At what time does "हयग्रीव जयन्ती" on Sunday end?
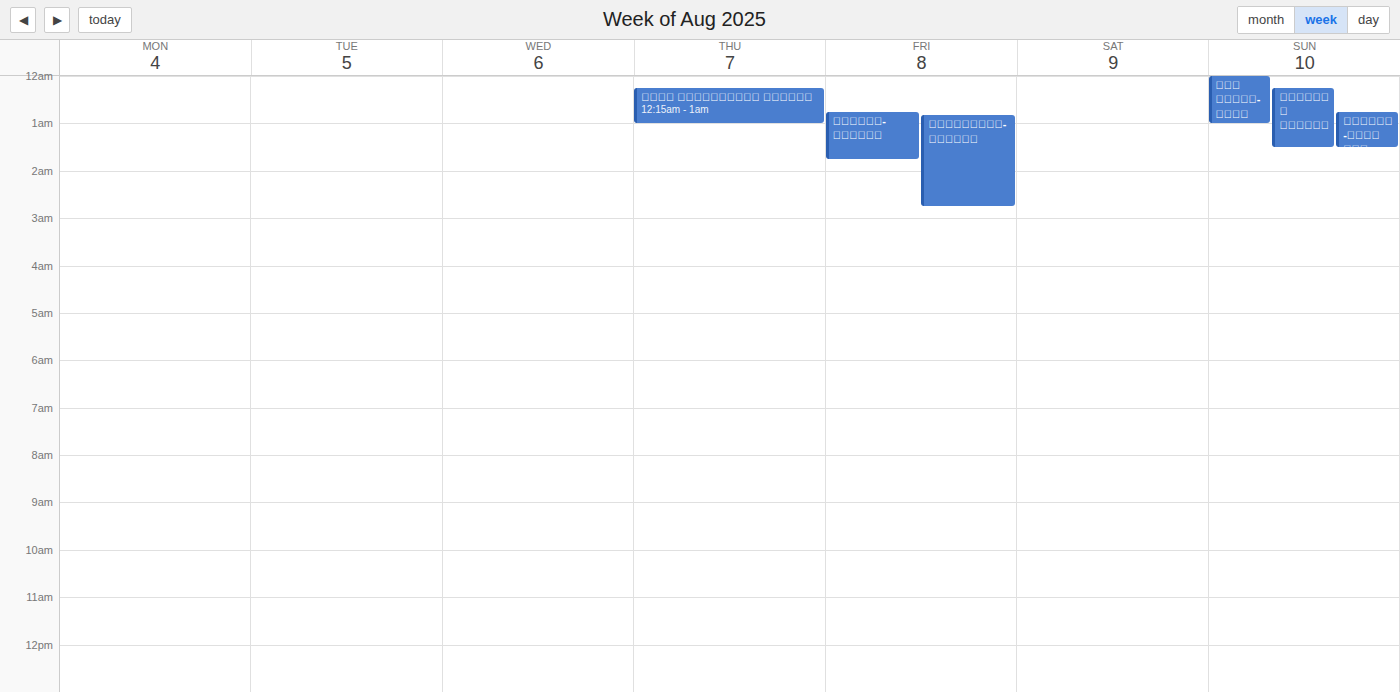
1:30 AM